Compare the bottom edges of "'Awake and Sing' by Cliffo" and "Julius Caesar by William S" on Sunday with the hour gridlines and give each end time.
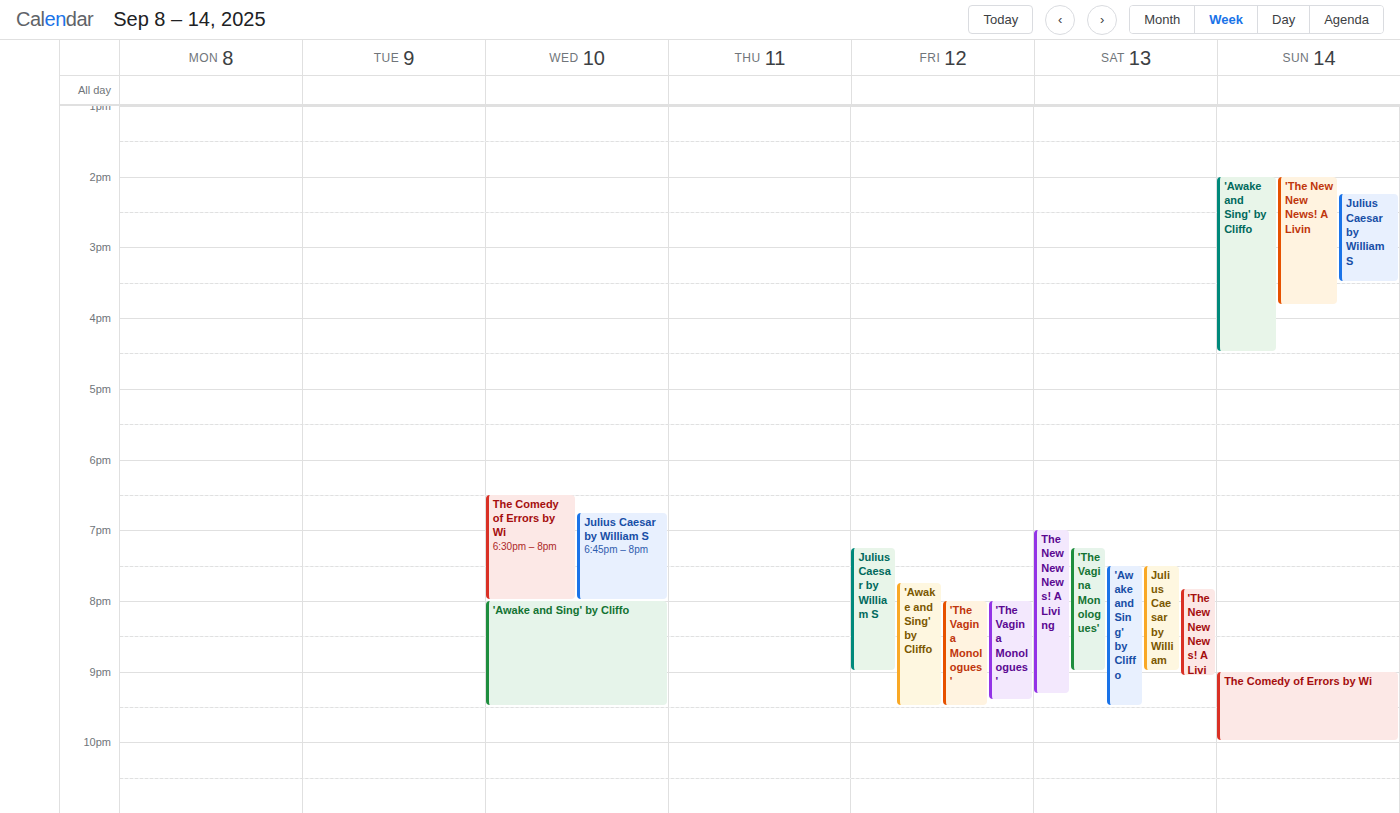
"'Awake and Sing' by Cliffo": 16:30, halfway between the 16:00 and 17:00 lines. "Julius Caesar by William S": 15:30, halfway between the 15:00 and 16:00 lines.